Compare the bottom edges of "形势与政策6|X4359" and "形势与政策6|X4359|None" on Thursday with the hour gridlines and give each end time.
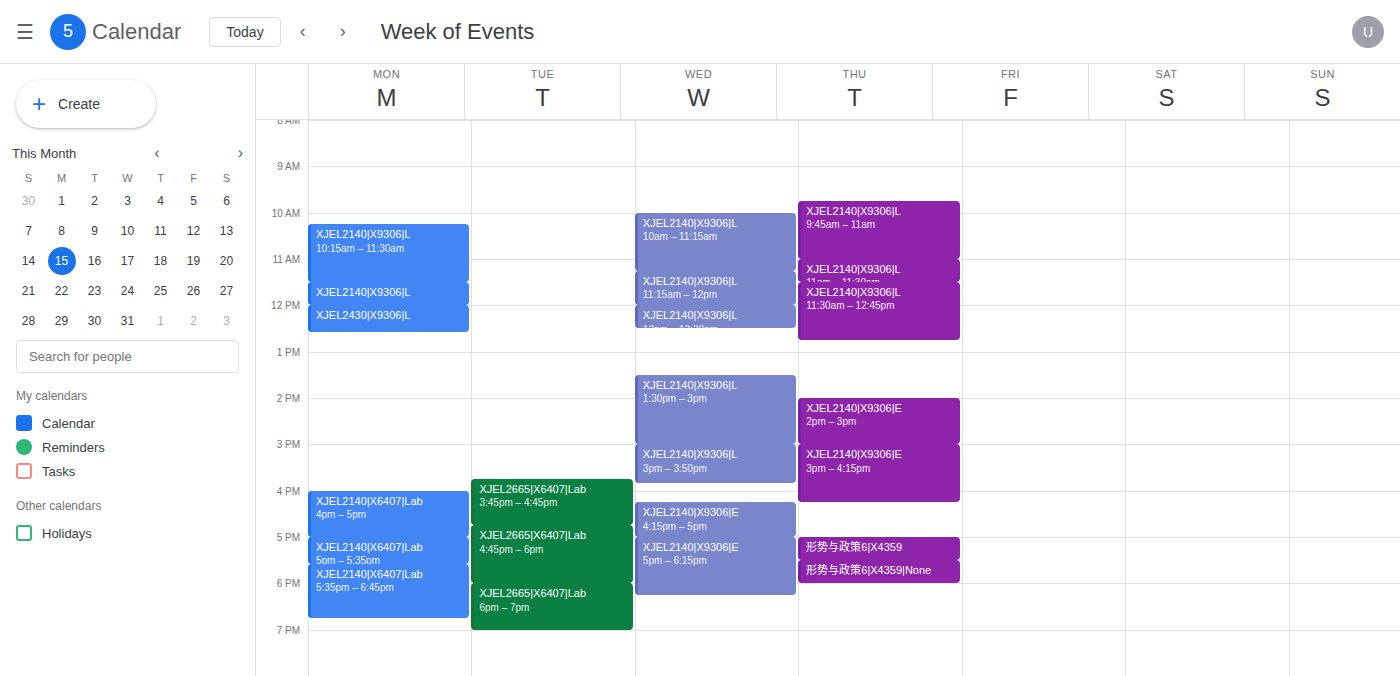
"形势与政策6|X4359": 5:30 PM, halfway between the 5 PM and 6 PM lines. "形势与政策6|X4359|None": 6:00 PM, exactly on the 6 PM line.